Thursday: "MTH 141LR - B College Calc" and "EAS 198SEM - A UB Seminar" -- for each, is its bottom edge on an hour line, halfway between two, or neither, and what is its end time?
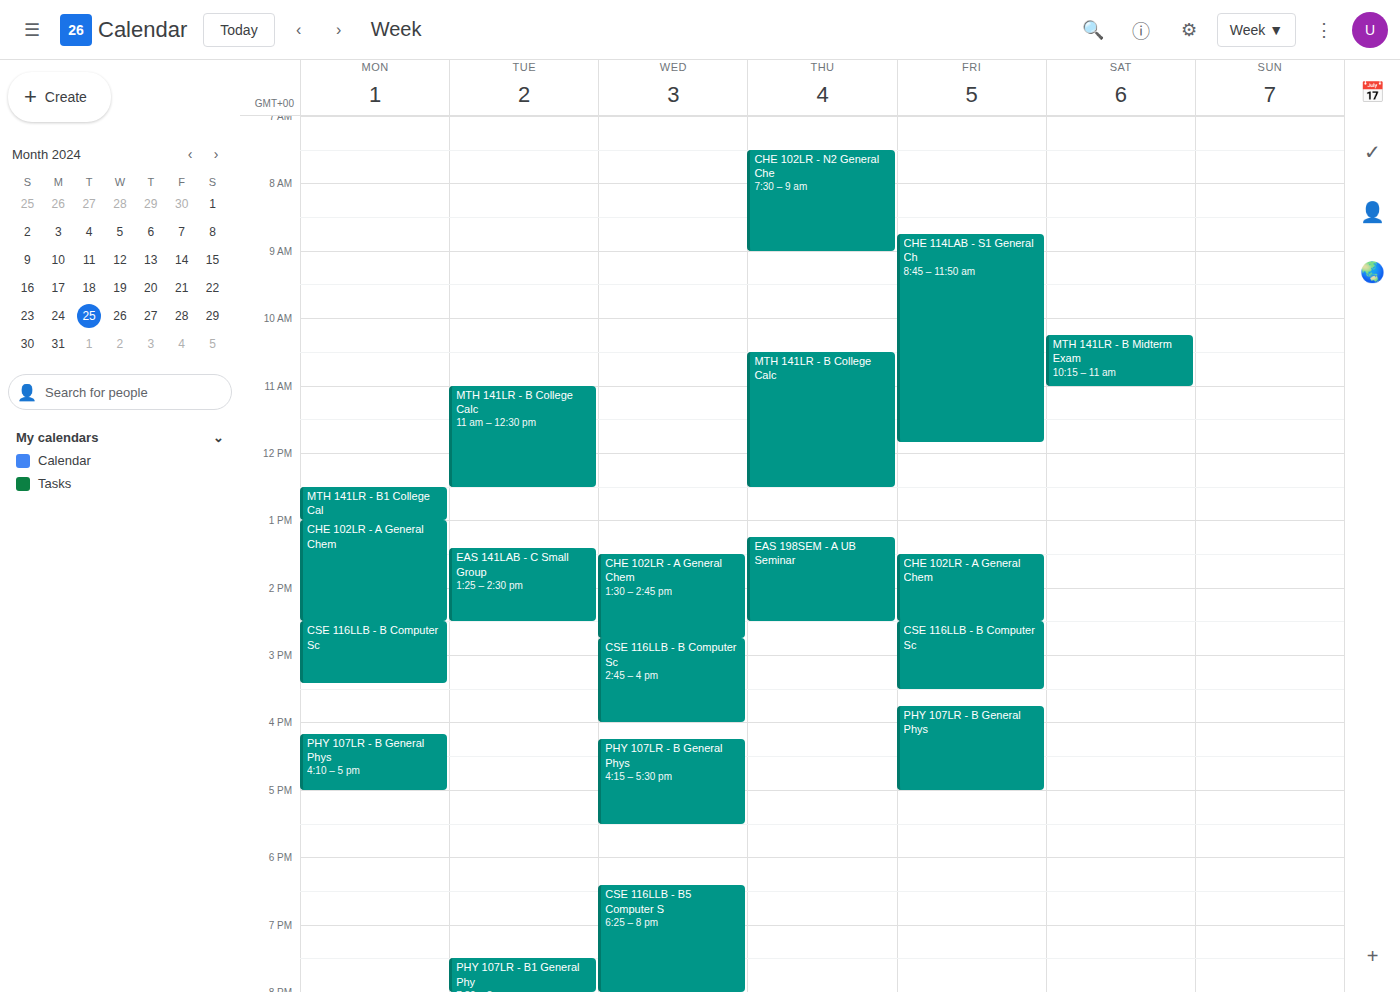
"MTH 141LR - B College Calc": 12:30 PM, halfway between the 12 PM and 1 PM lines. "EAS 198SEM - A UB Seminar": 2:30 PM, halfway between the 2 PM and 3 PM lines.